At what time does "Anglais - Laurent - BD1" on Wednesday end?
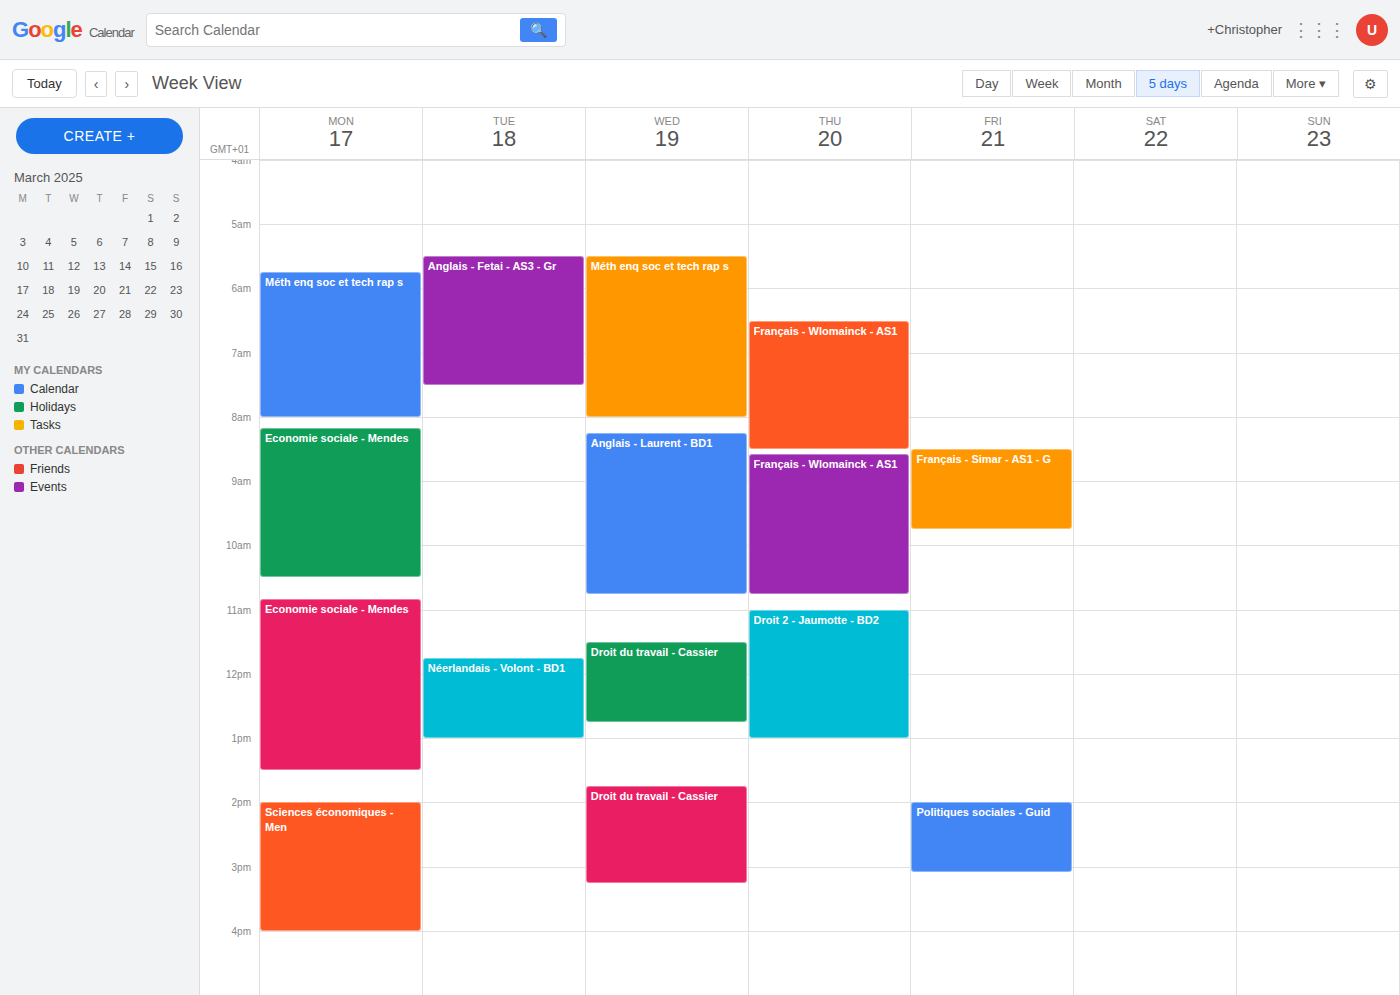
10:45 AM